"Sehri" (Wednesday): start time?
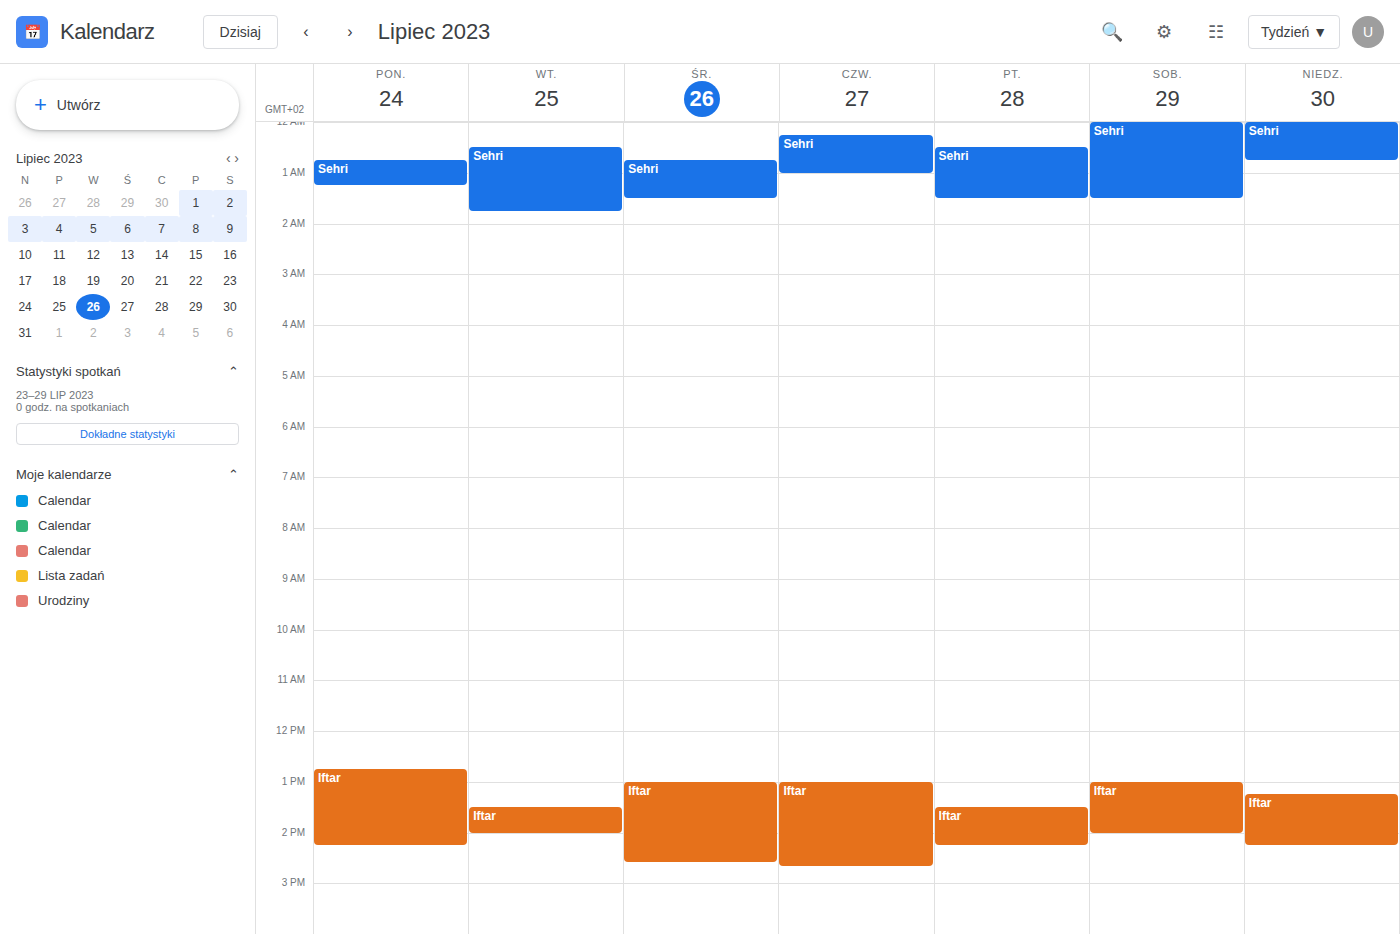
12:45 AM